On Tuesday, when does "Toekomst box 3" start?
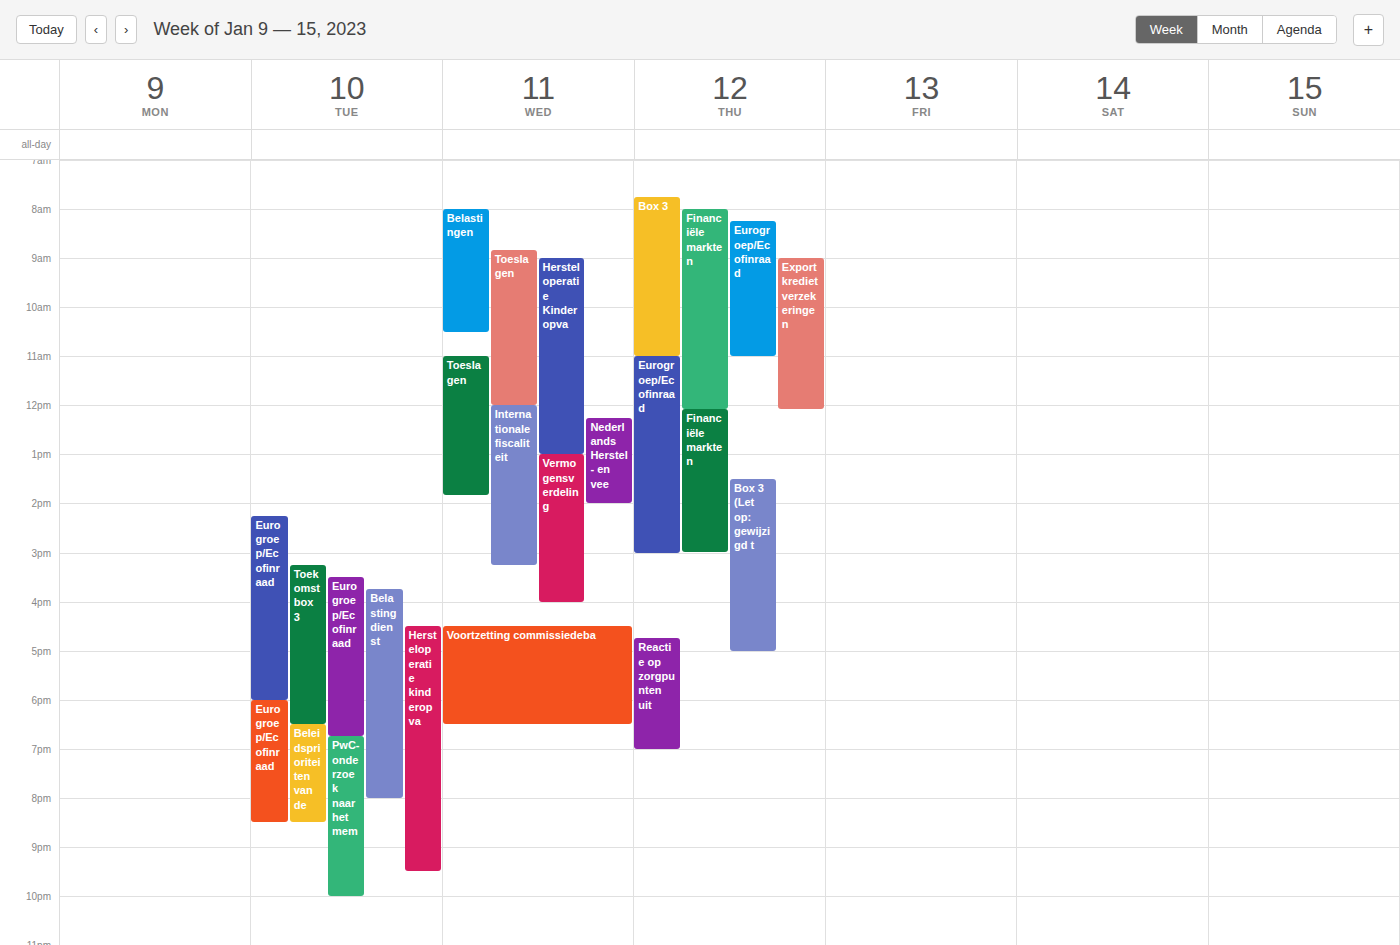
15:15